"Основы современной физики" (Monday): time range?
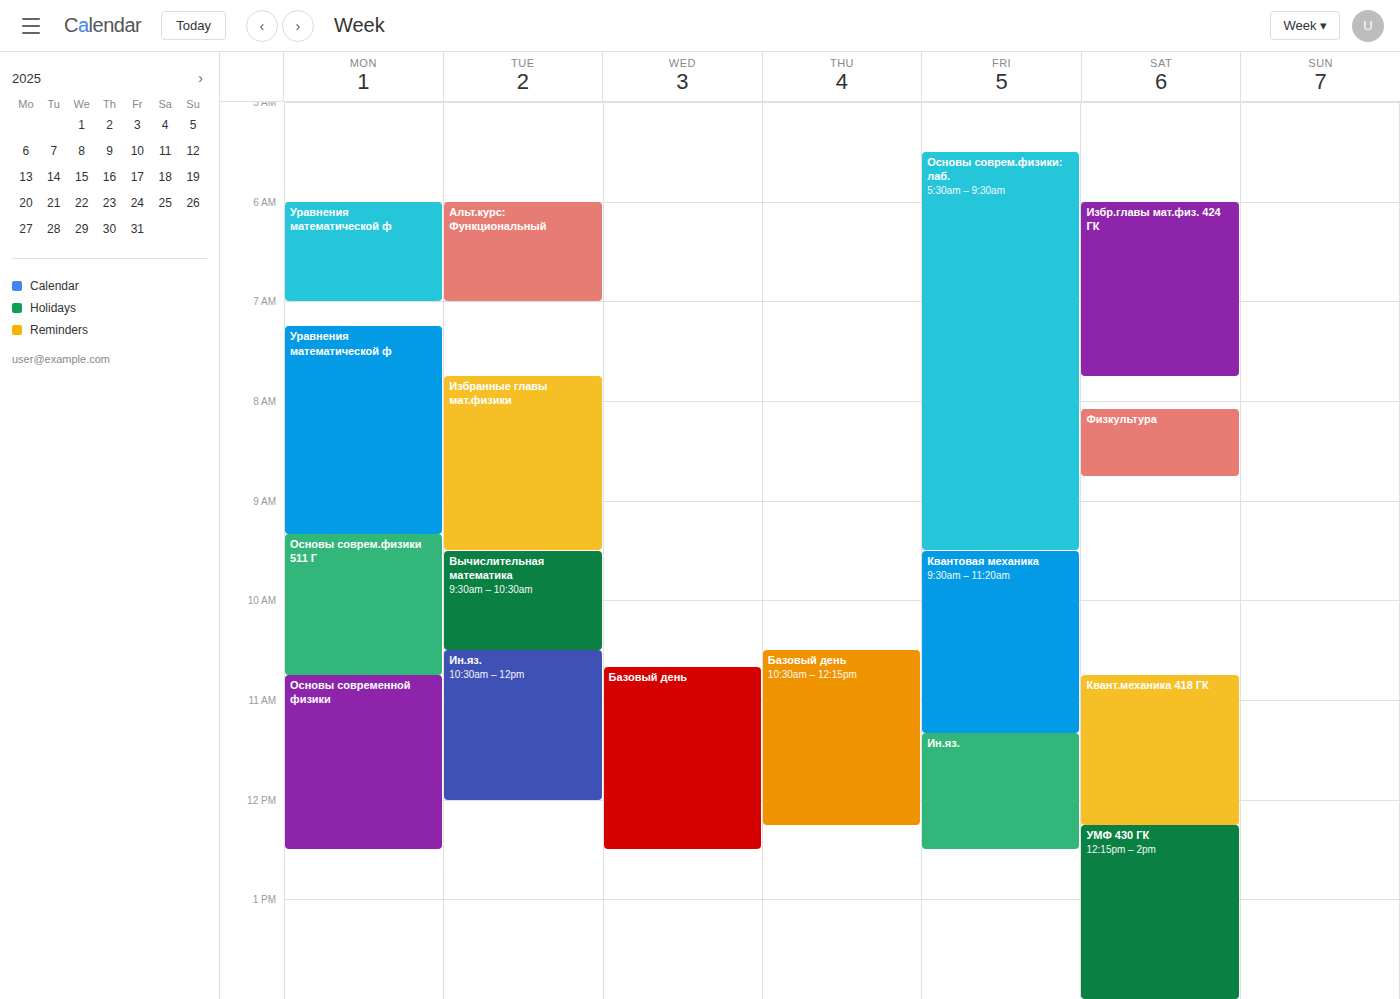
10:45 AM to 12:30 PM